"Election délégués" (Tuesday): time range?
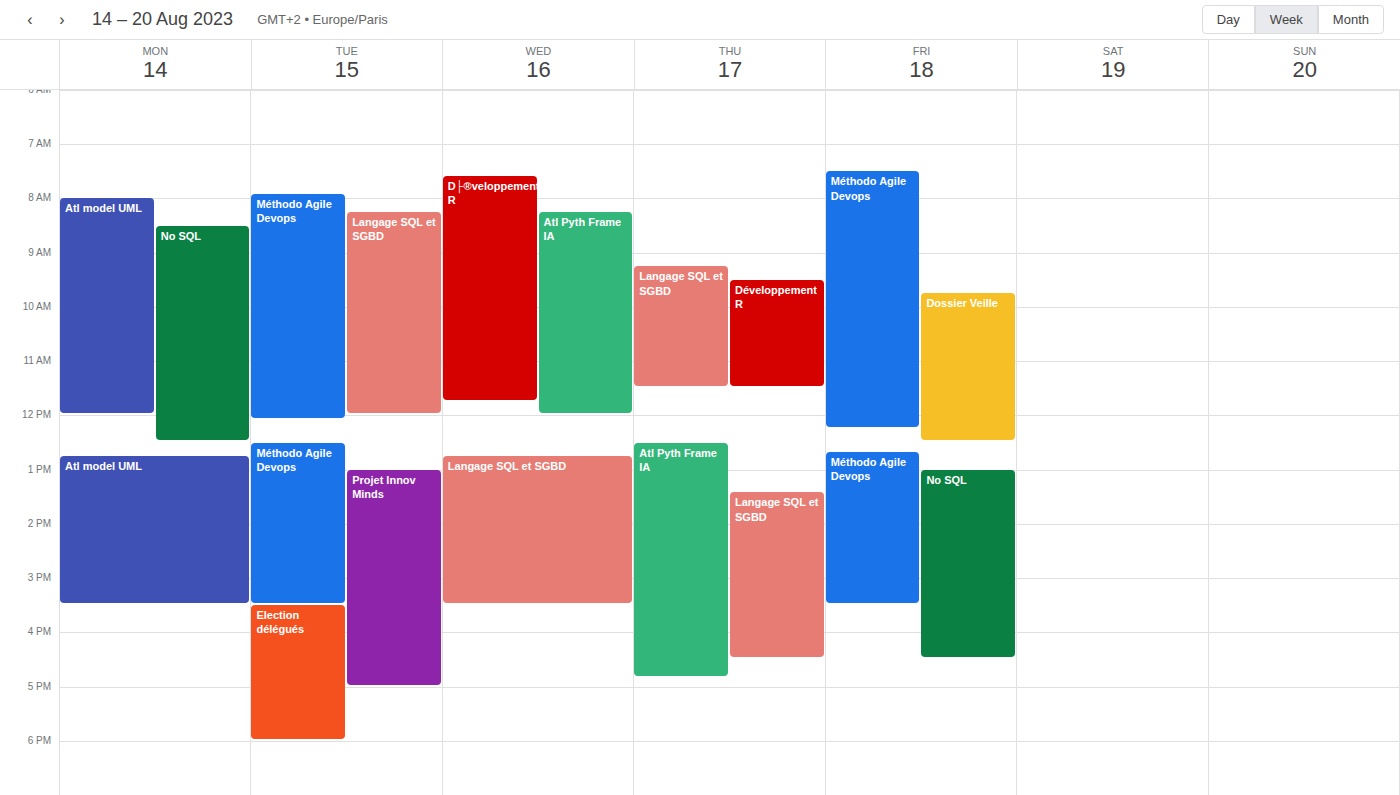
3:30 PM to 6:00 PM